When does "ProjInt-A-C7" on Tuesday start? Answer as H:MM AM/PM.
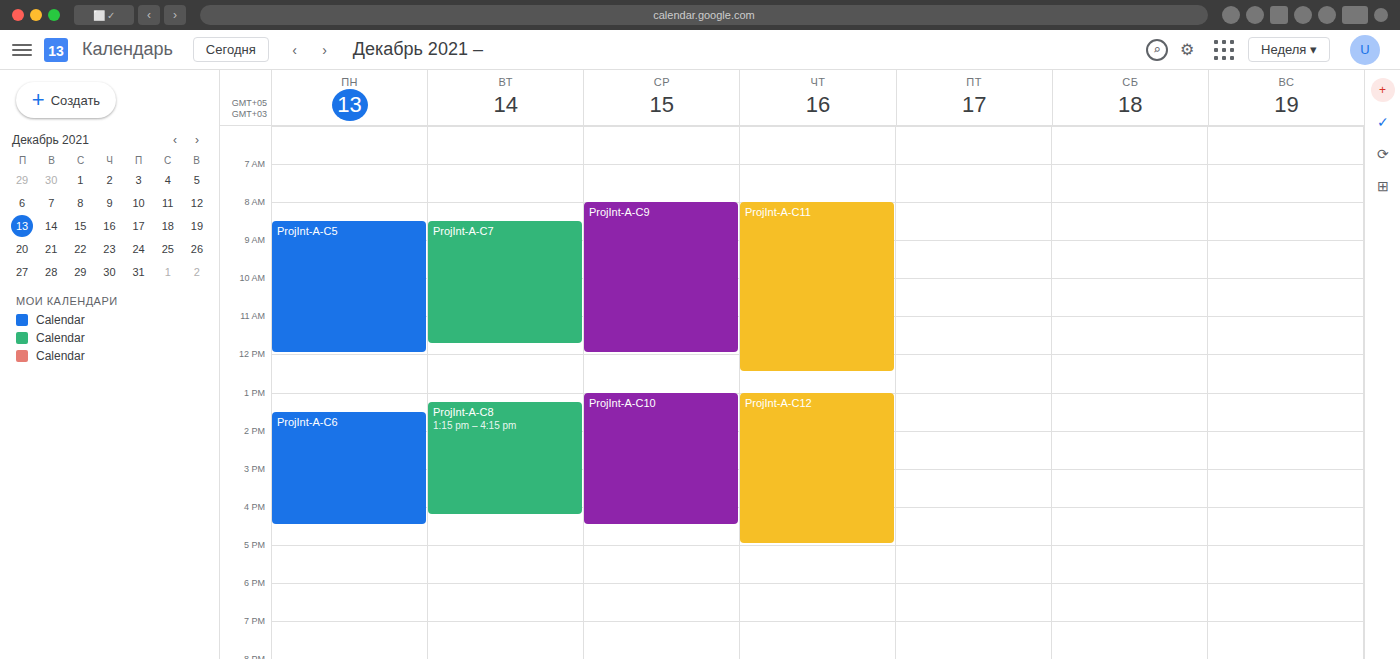
8:30 AM